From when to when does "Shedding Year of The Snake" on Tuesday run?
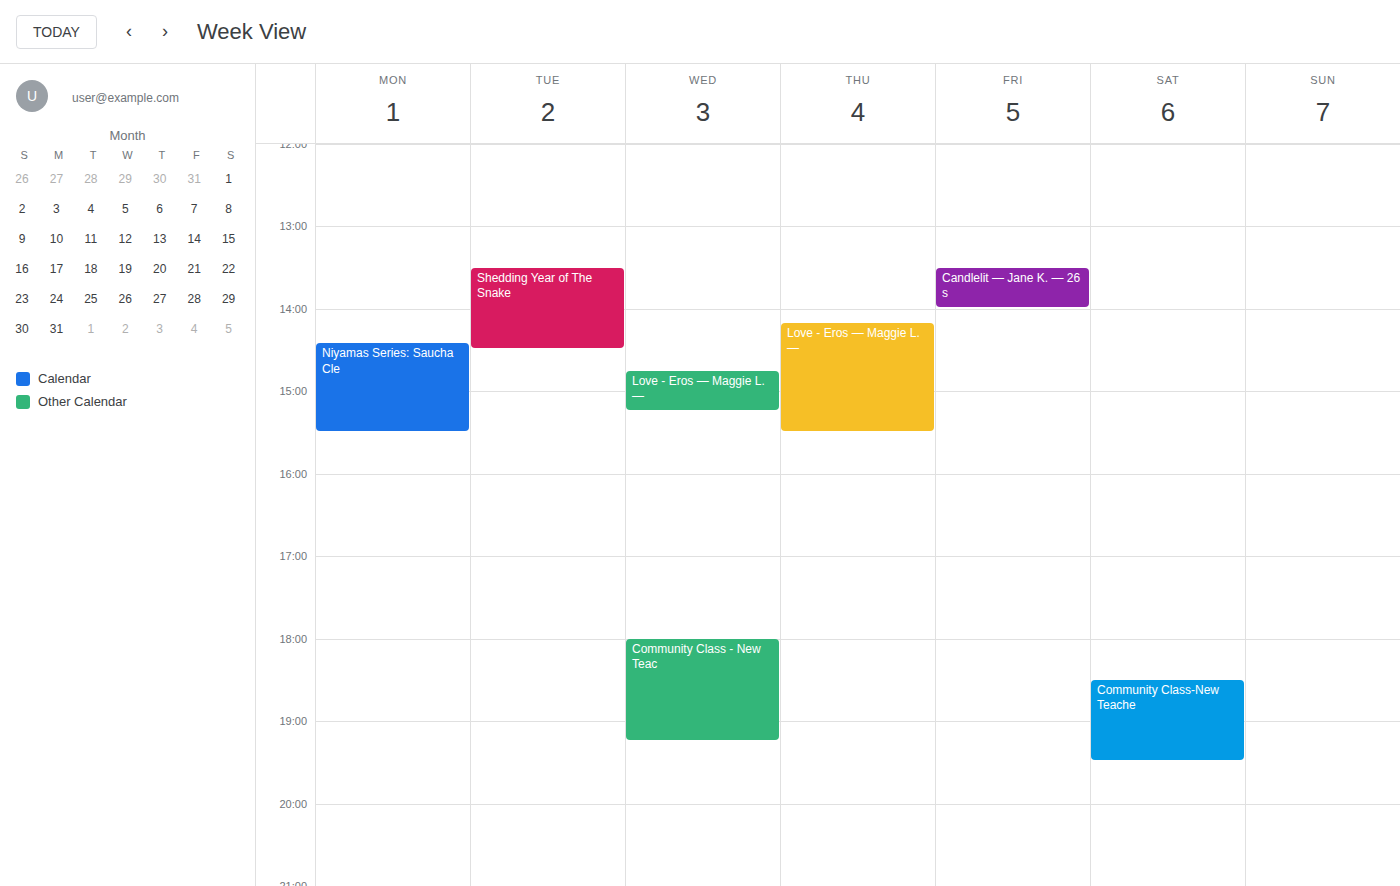
13:30 to 14:30